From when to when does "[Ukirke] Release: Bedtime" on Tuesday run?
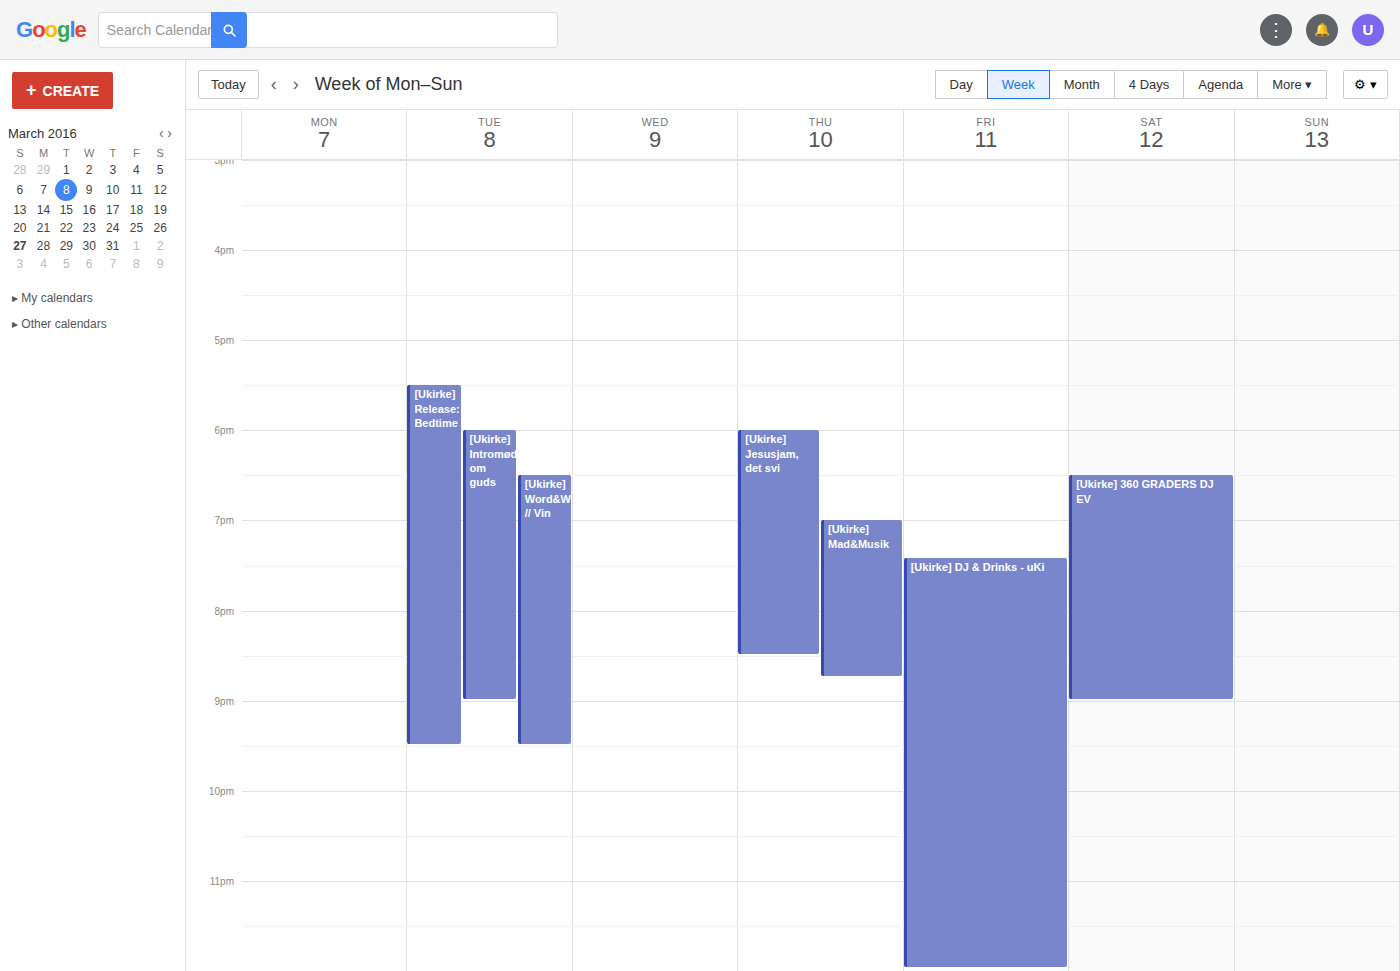
5:30 PM to 9:30 PM